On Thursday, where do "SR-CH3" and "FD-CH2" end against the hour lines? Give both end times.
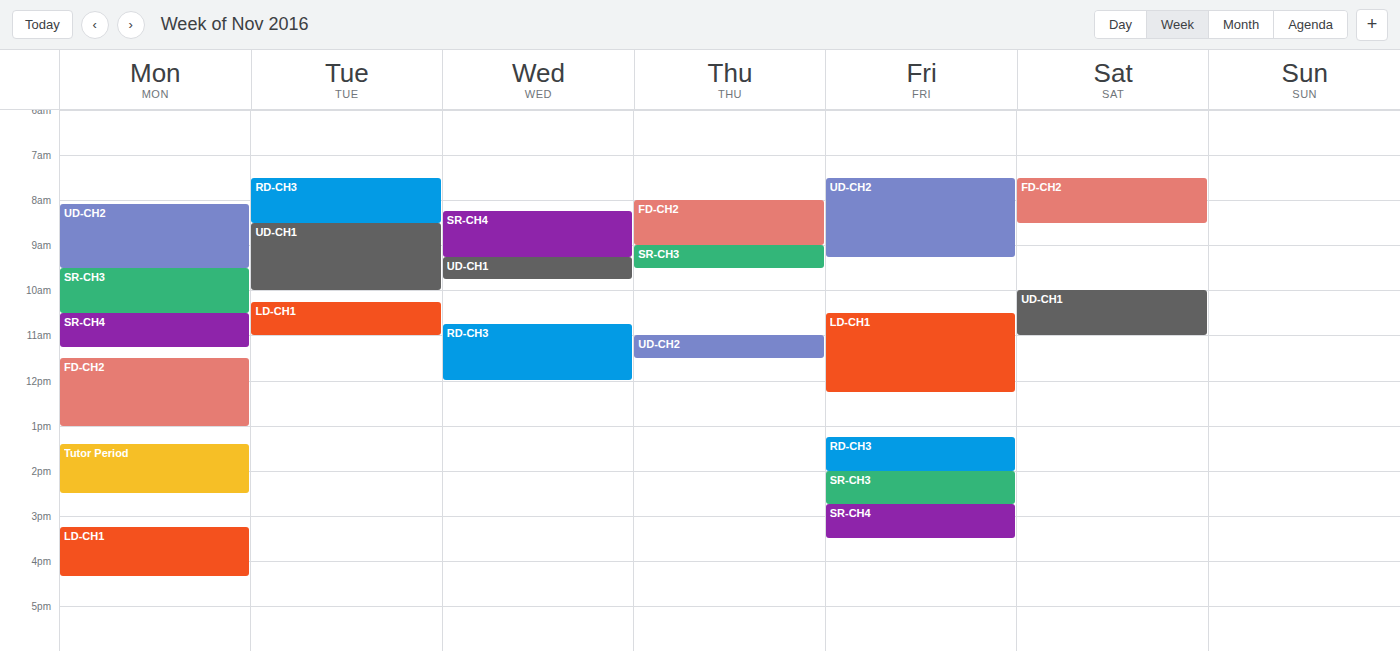
"SR-CH3": 9:30 AM, halfway between the 9 AM and 10 AM lines. "FD-CH2": 9:00 AM, exactly on the 9 AM line.